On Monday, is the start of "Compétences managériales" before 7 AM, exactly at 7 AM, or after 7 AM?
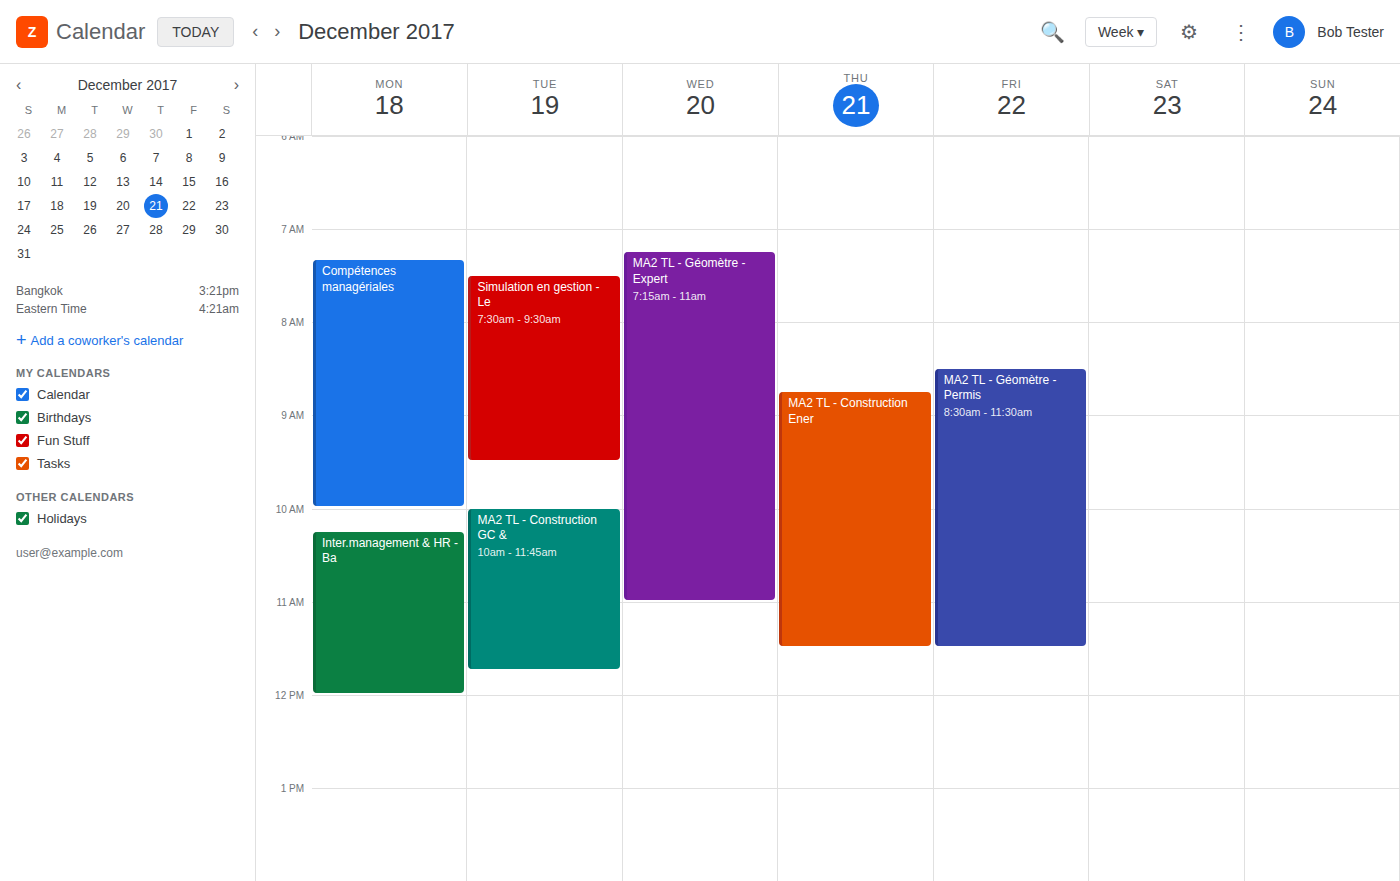
7:20 AM -- after 7 AM, 20 minutes below the 7 AM line.